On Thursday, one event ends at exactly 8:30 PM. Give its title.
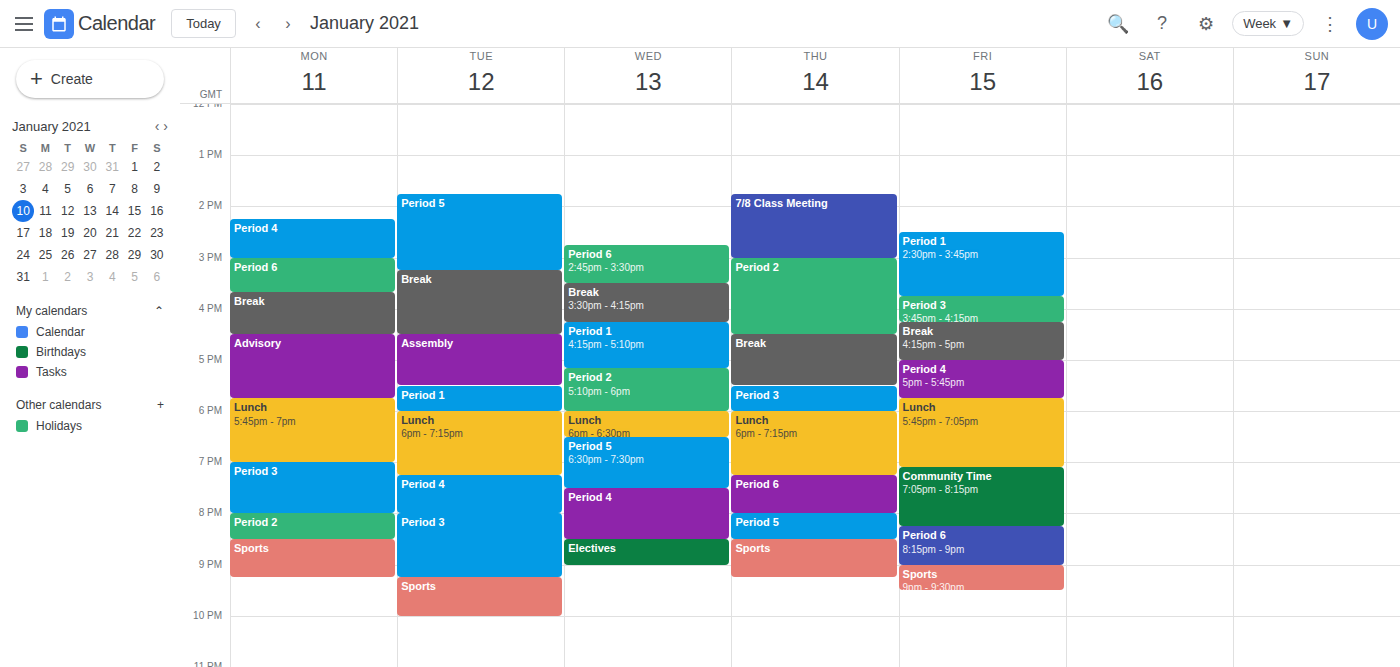
"Period 5"